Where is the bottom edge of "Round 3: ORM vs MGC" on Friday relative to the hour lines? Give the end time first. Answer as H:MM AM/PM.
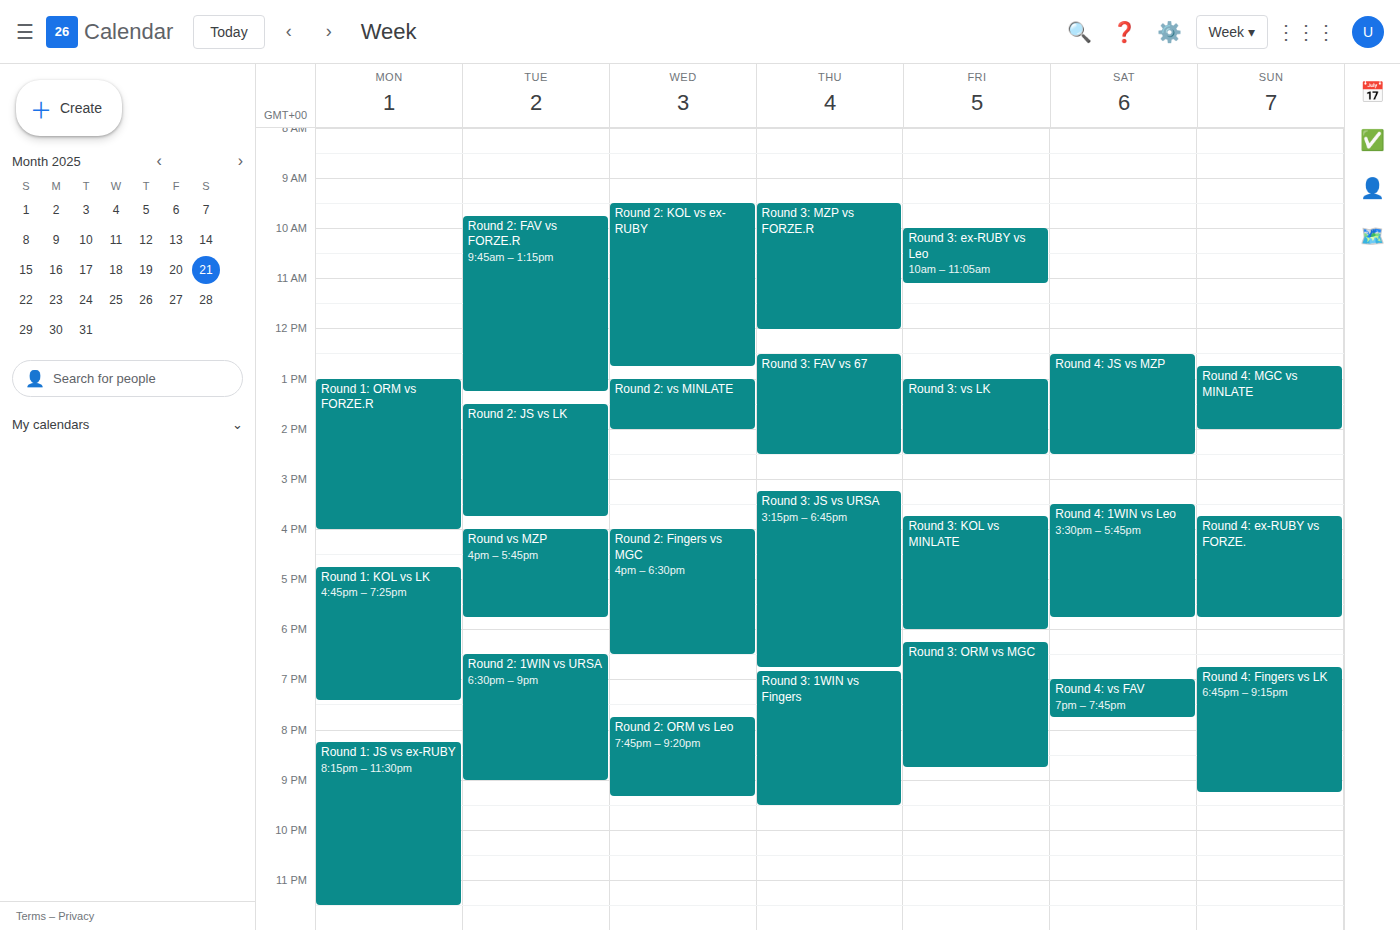
8:45 PM -- neither: three quarters of the way from the 8 PM line to the 9 PM line.